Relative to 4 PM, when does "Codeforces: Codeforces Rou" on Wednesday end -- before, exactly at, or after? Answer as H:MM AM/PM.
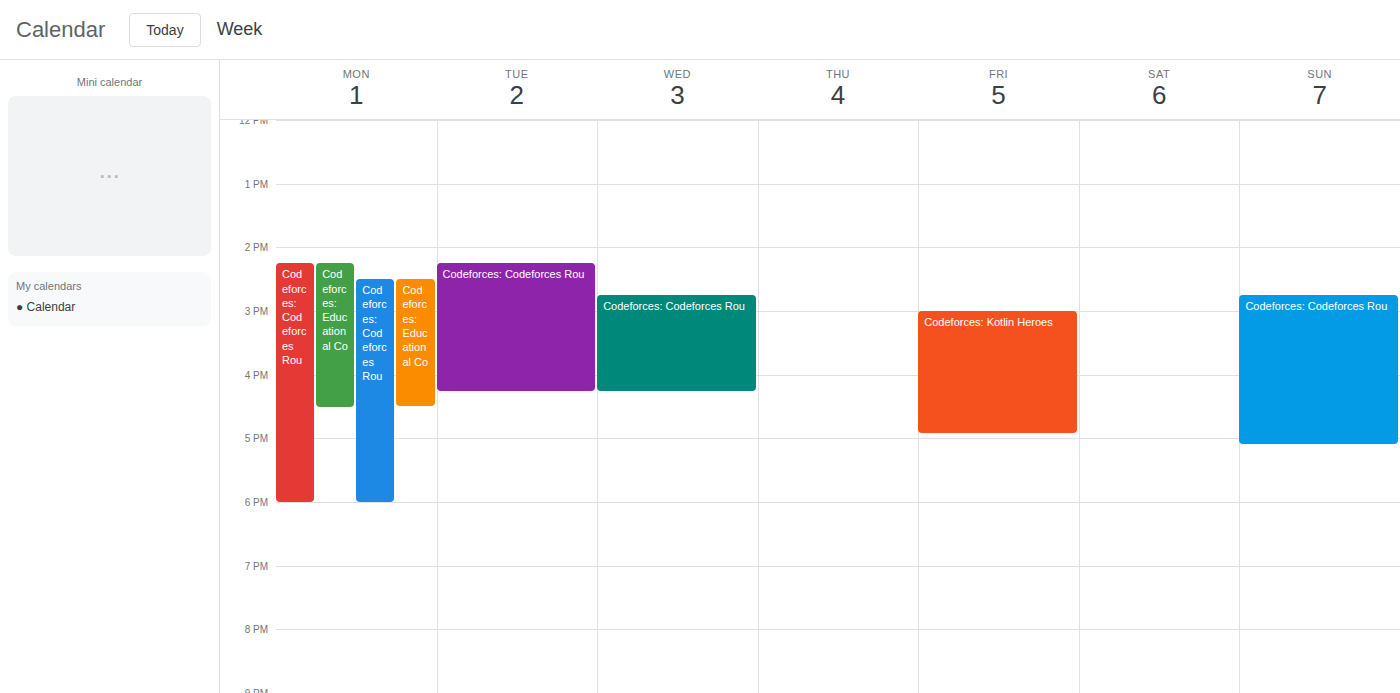
4:15 PM -- after 4 PM, 15 minutes below the 4 PM line.